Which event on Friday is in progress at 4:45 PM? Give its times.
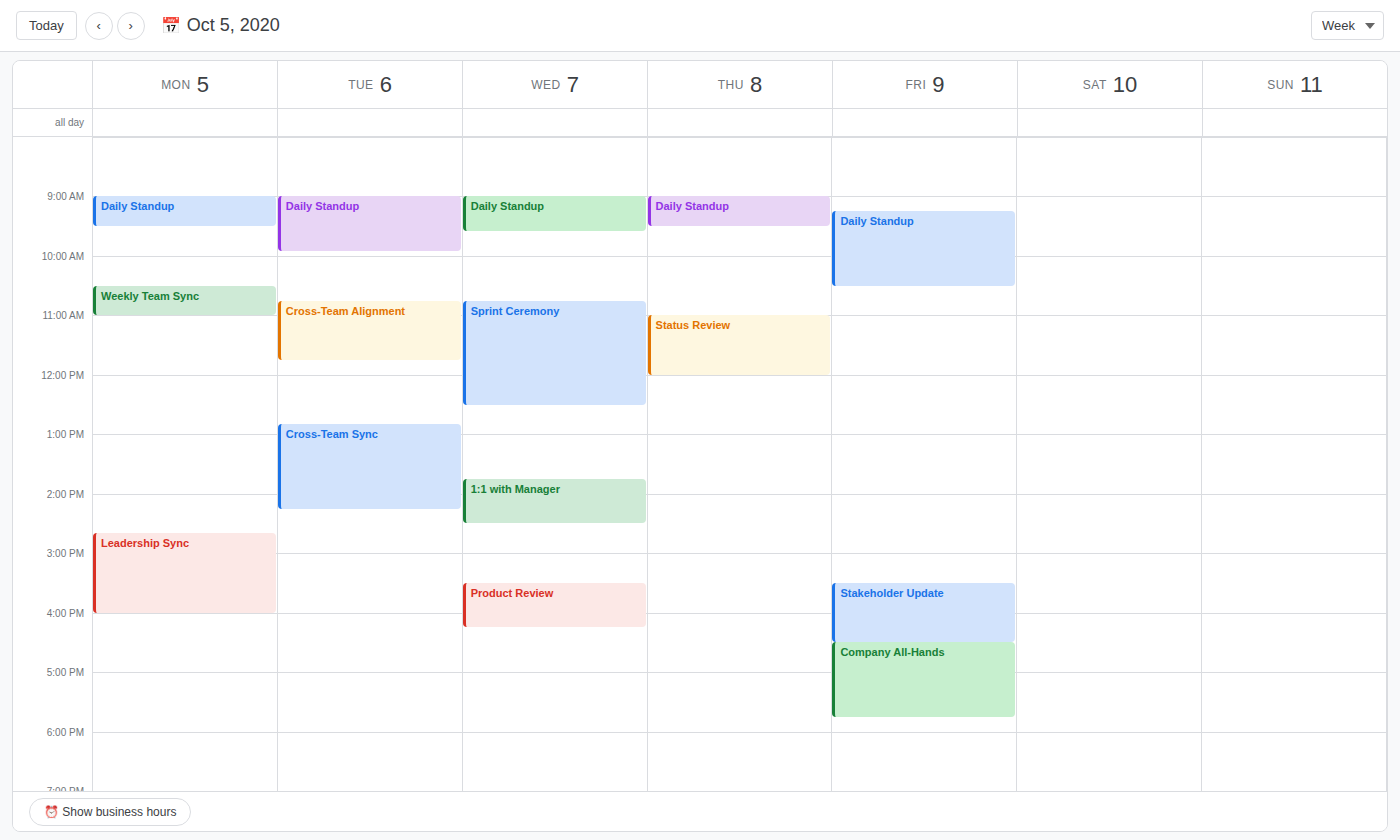
"Company All-Hands", 4:30 PM to 5:45 PM